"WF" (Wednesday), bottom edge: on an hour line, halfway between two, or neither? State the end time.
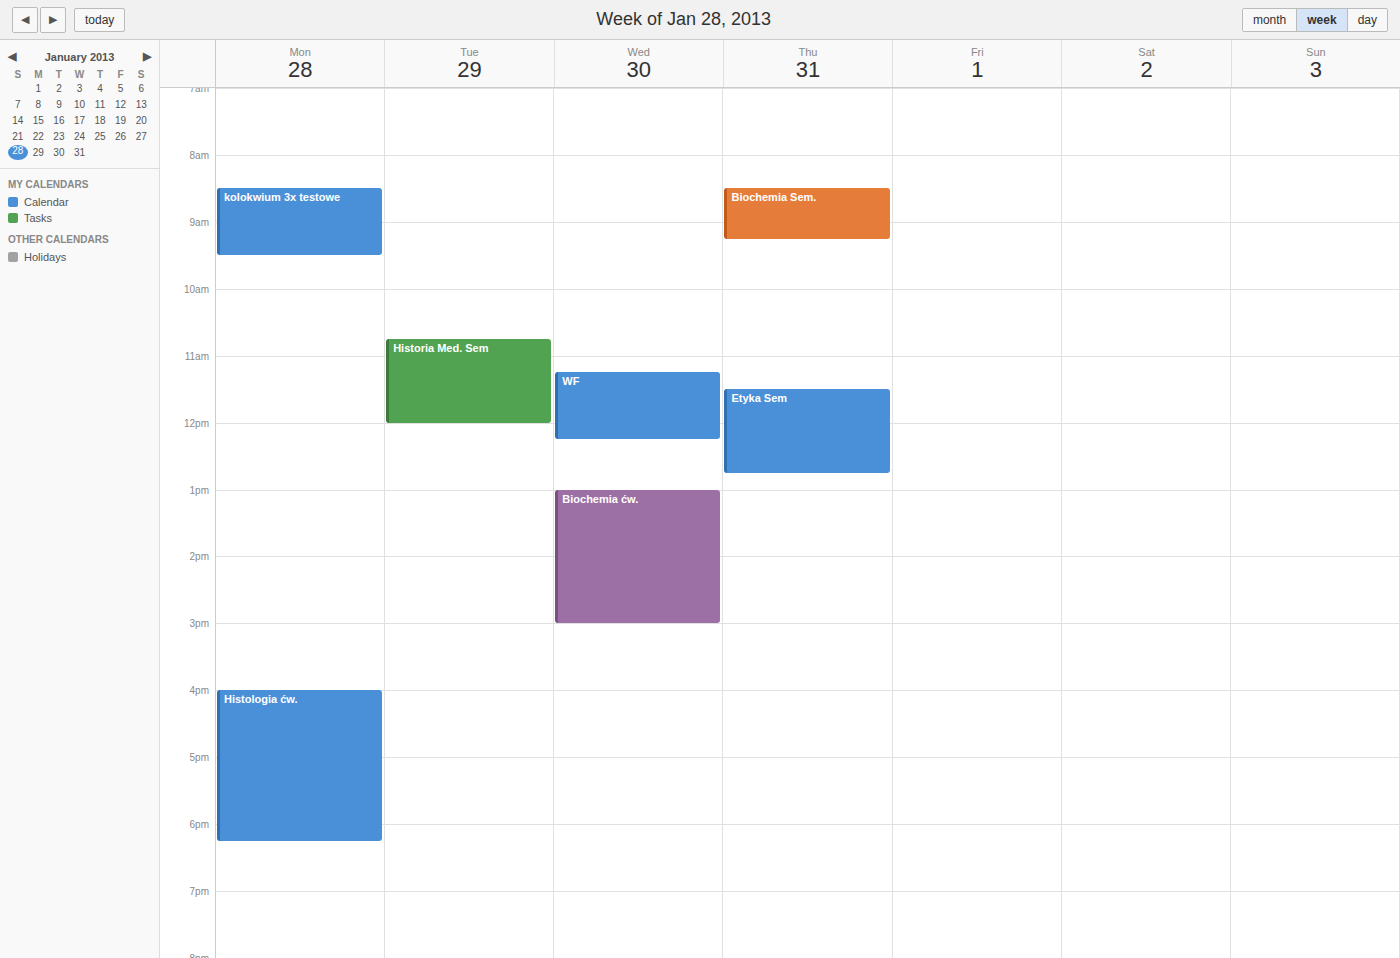
12:15 PM -- neither: a quarter of the way from the 12 PM line to the 1 PM line.